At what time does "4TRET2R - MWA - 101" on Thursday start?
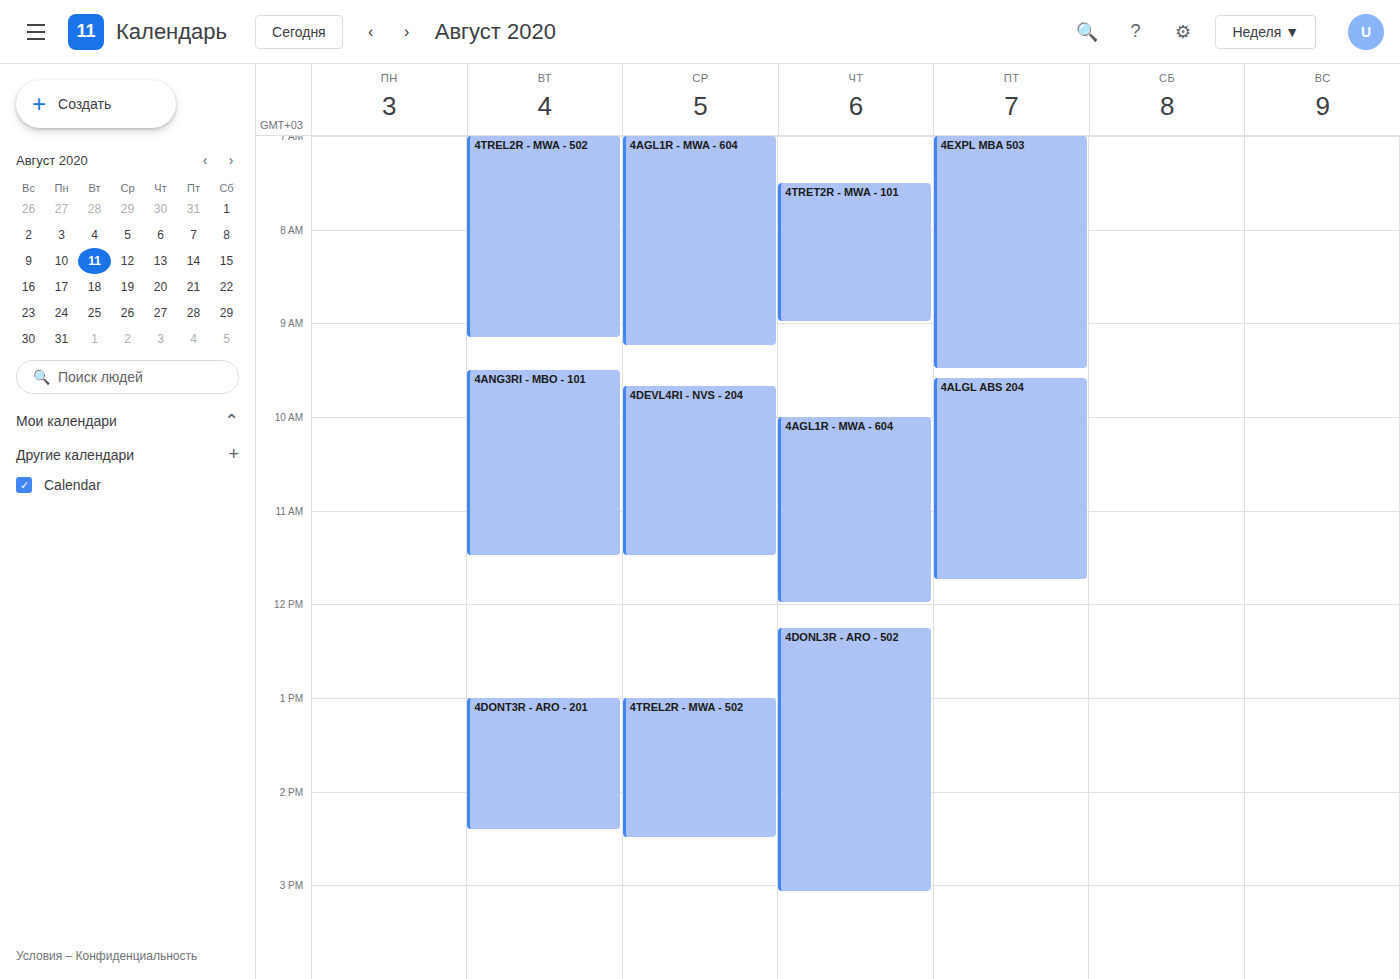
07:30